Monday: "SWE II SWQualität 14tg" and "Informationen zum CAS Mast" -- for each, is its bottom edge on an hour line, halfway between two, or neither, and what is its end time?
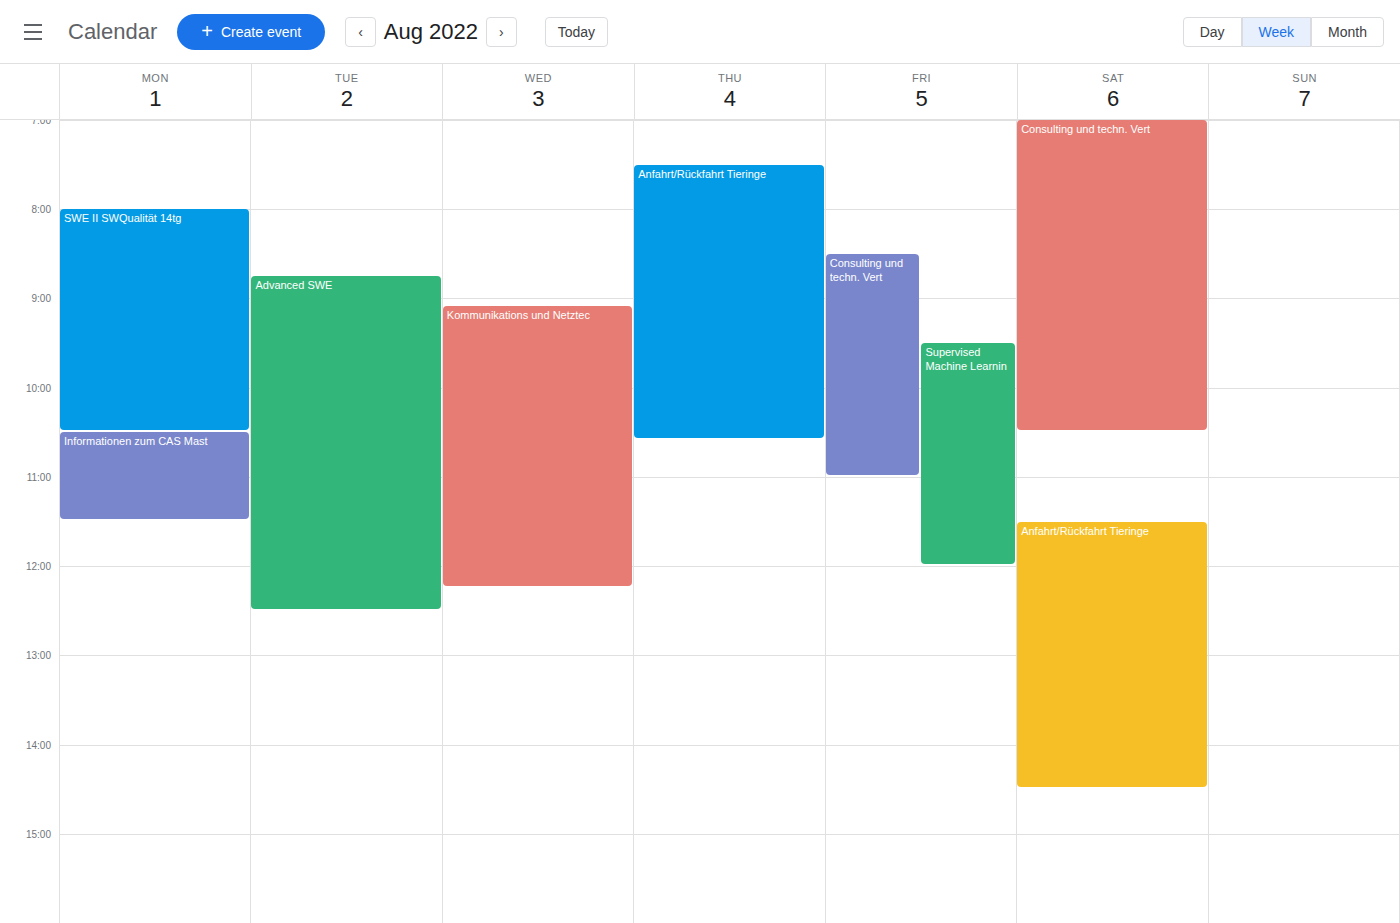
"SWE II SWQualität 14tg": 10:30 AM, halfway between the 10 AM and 11 AM lines. "Informationen zum CAS Mast": 11:30 AM, halfway between the 11 AM and 12 PM lines.